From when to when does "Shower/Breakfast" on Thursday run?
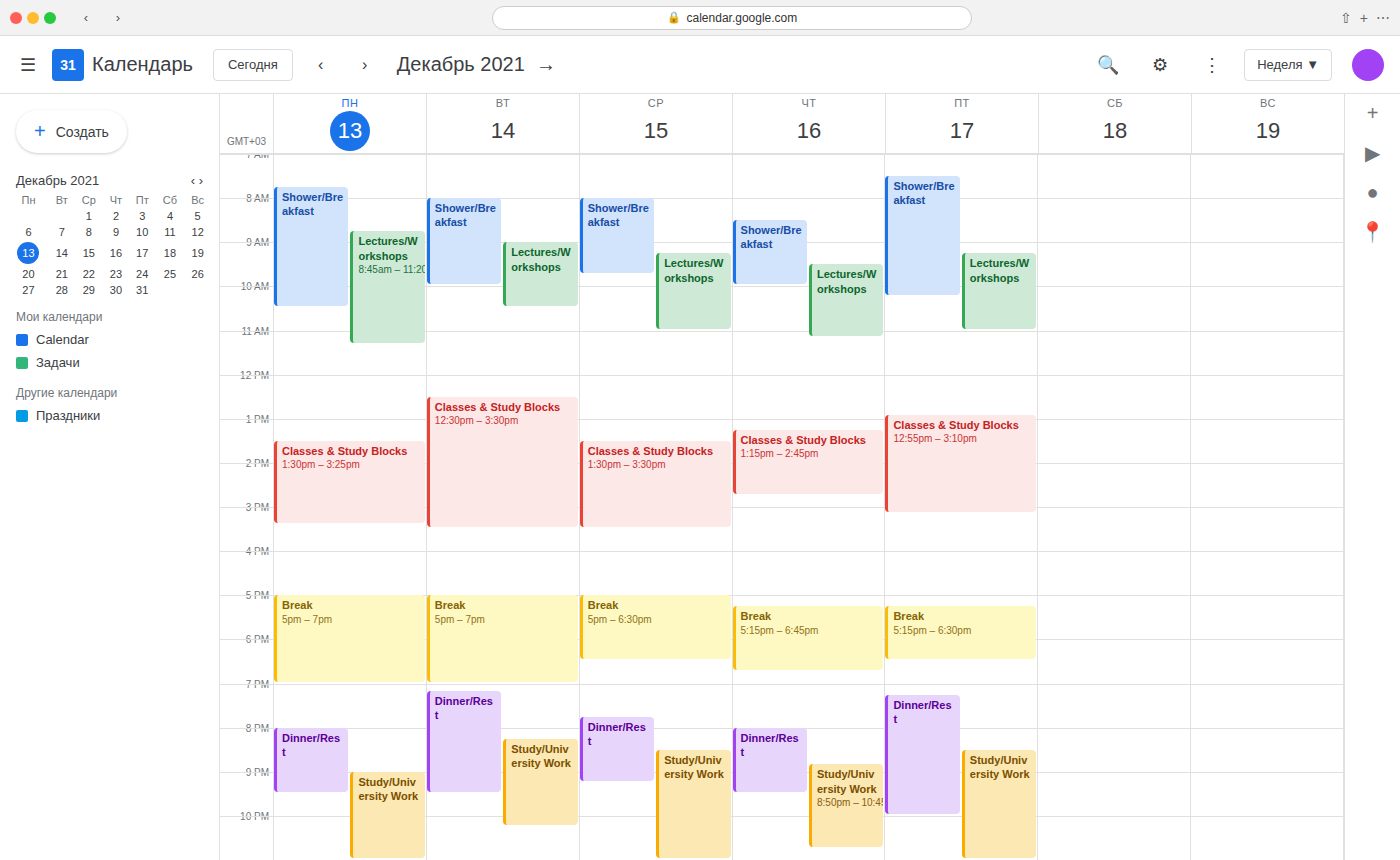
8:30 AM to 10:00 AM